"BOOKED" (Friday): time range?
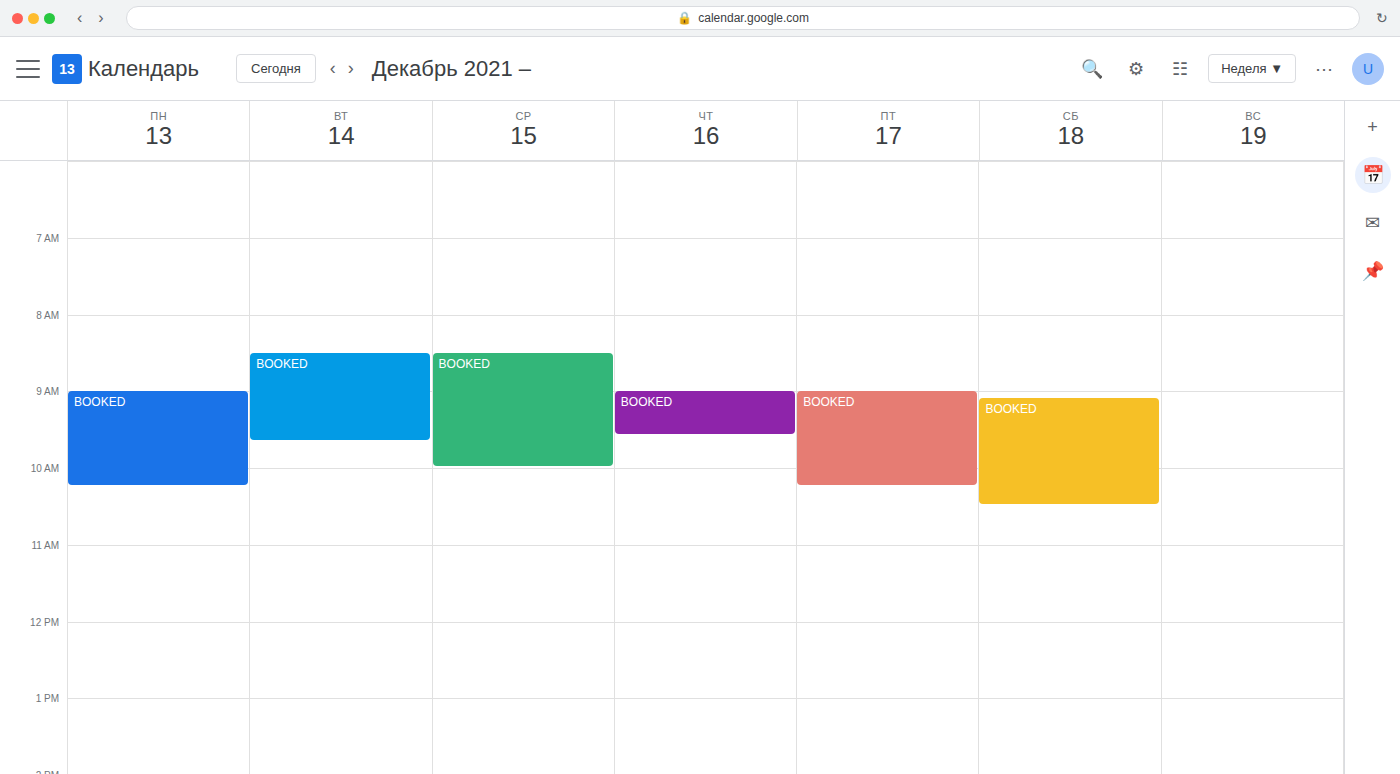
9:00 AM to 10:15 AM